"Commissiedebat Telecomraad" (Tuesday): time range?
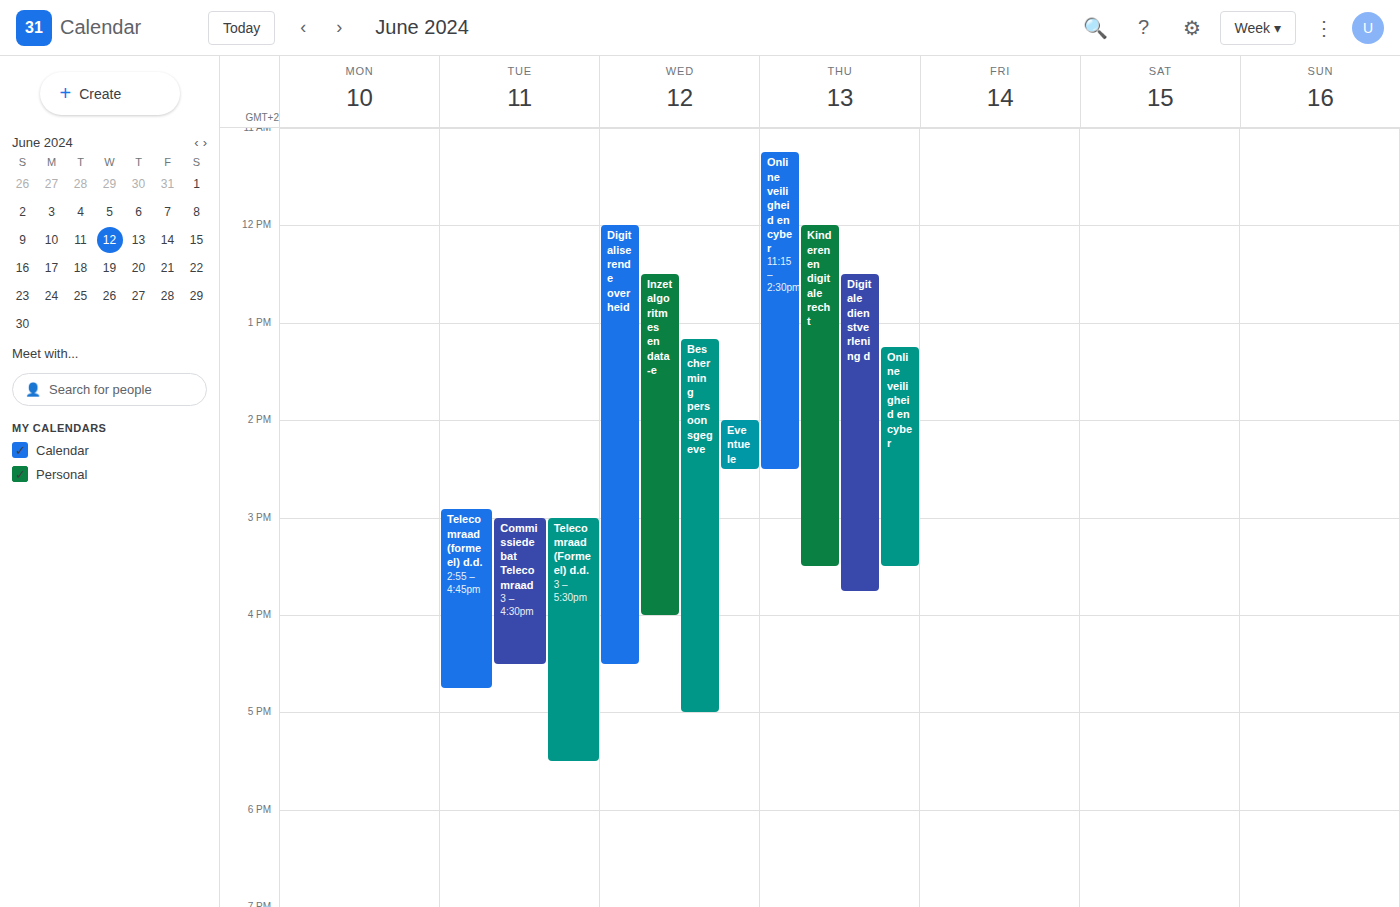
15:00 to 16:30